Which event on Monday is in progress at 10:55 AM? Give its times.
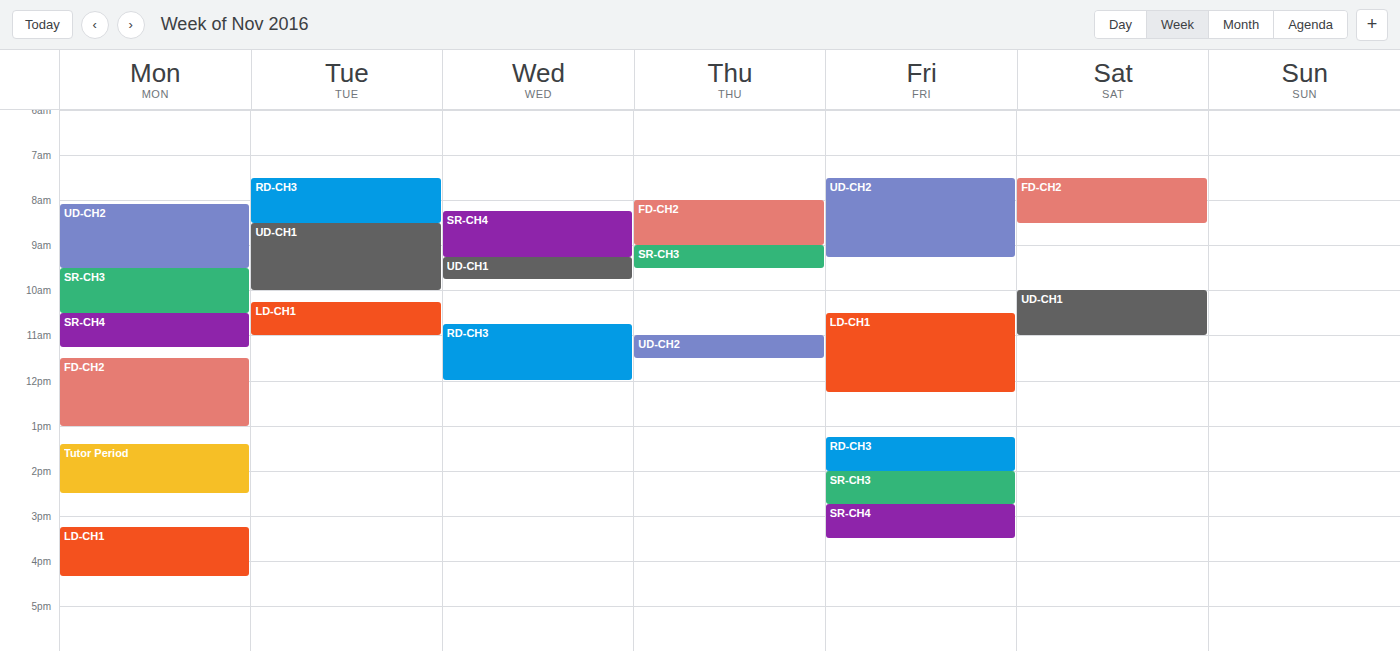
"SR-CH4", 10:30 AM to 11:15 AM